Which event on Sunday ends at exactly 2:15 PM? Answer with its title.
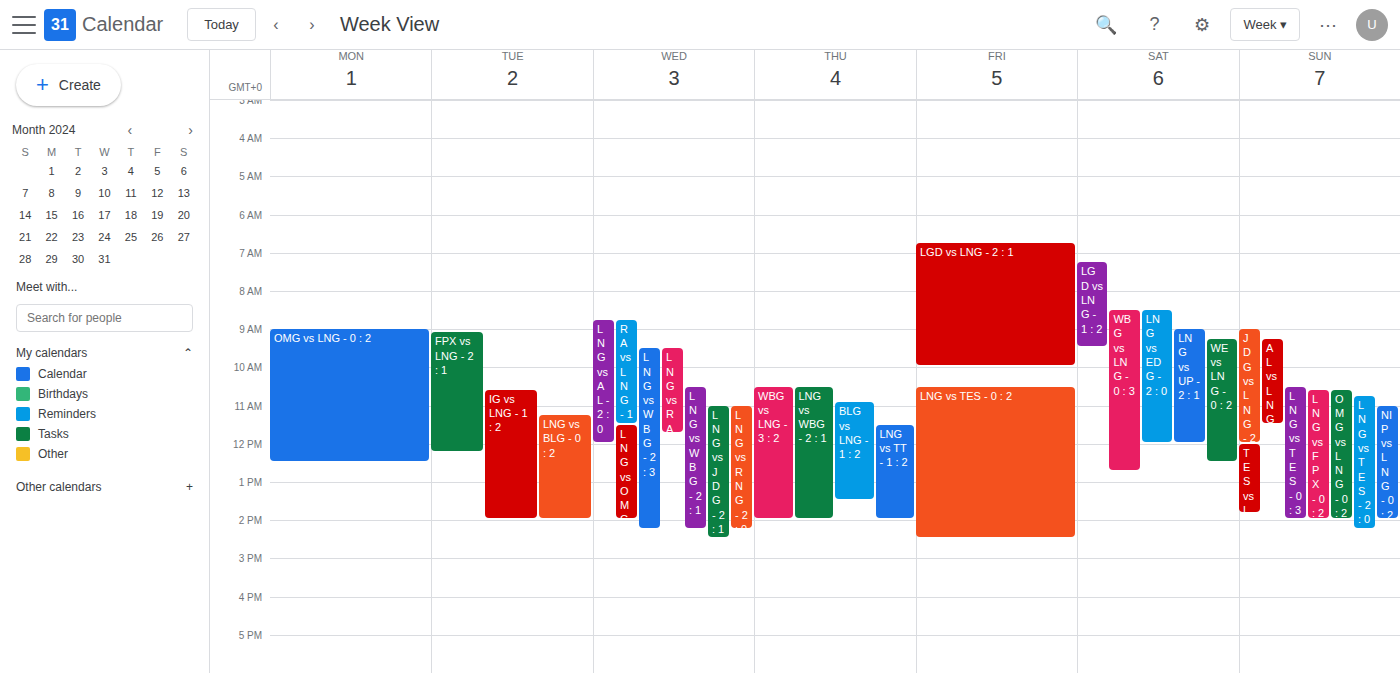
"LNG vs TES - 2 : 0"